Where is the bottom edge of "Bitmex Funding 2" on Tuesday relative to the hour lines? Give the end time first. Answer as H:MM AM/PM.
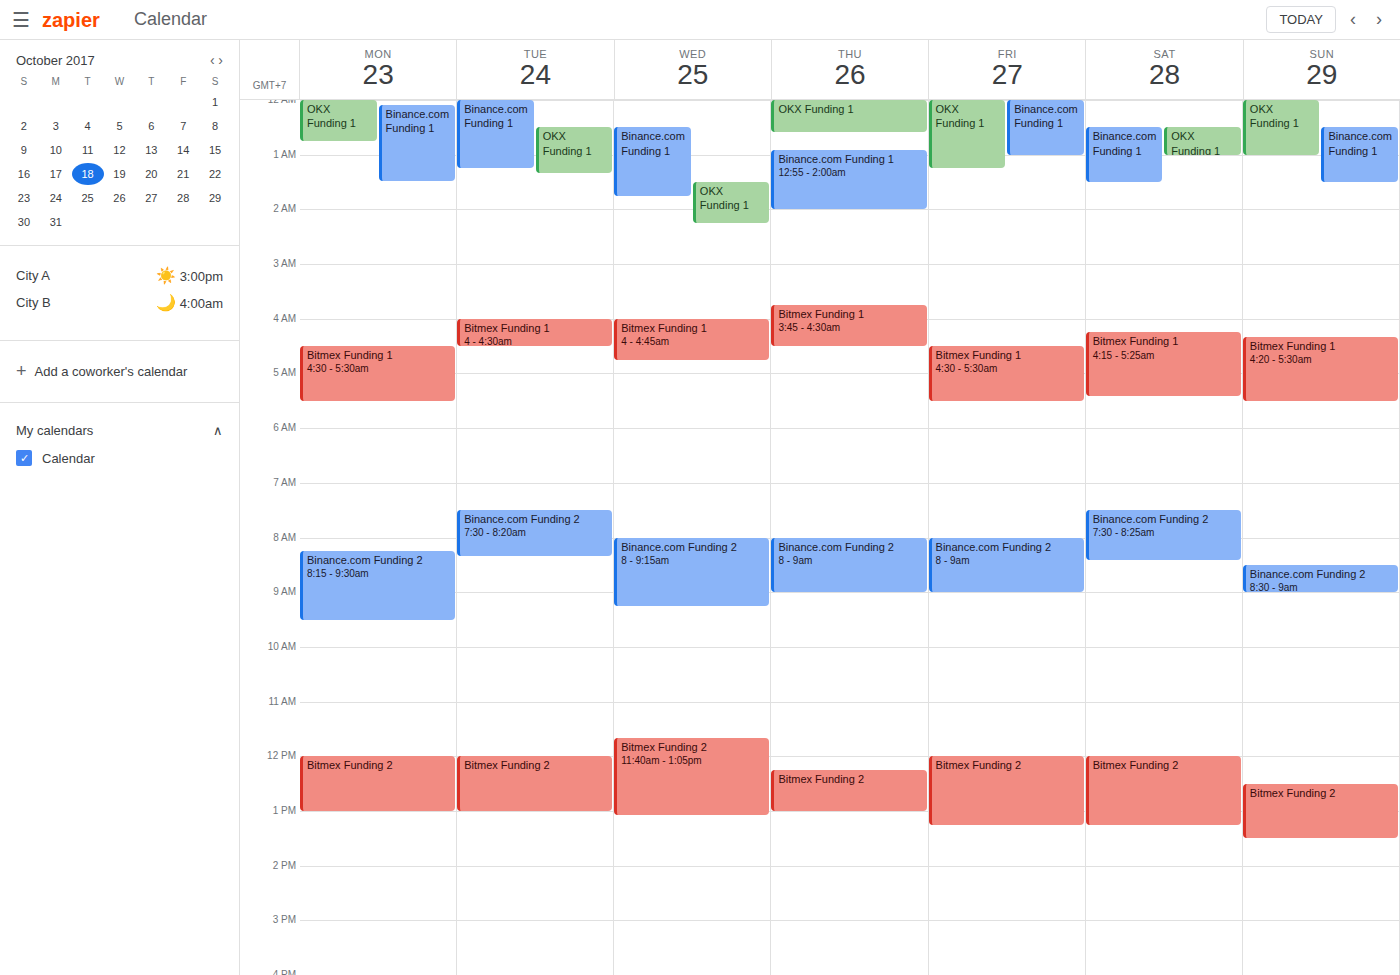
1:00 PM -- exactly on the 1 PM line.